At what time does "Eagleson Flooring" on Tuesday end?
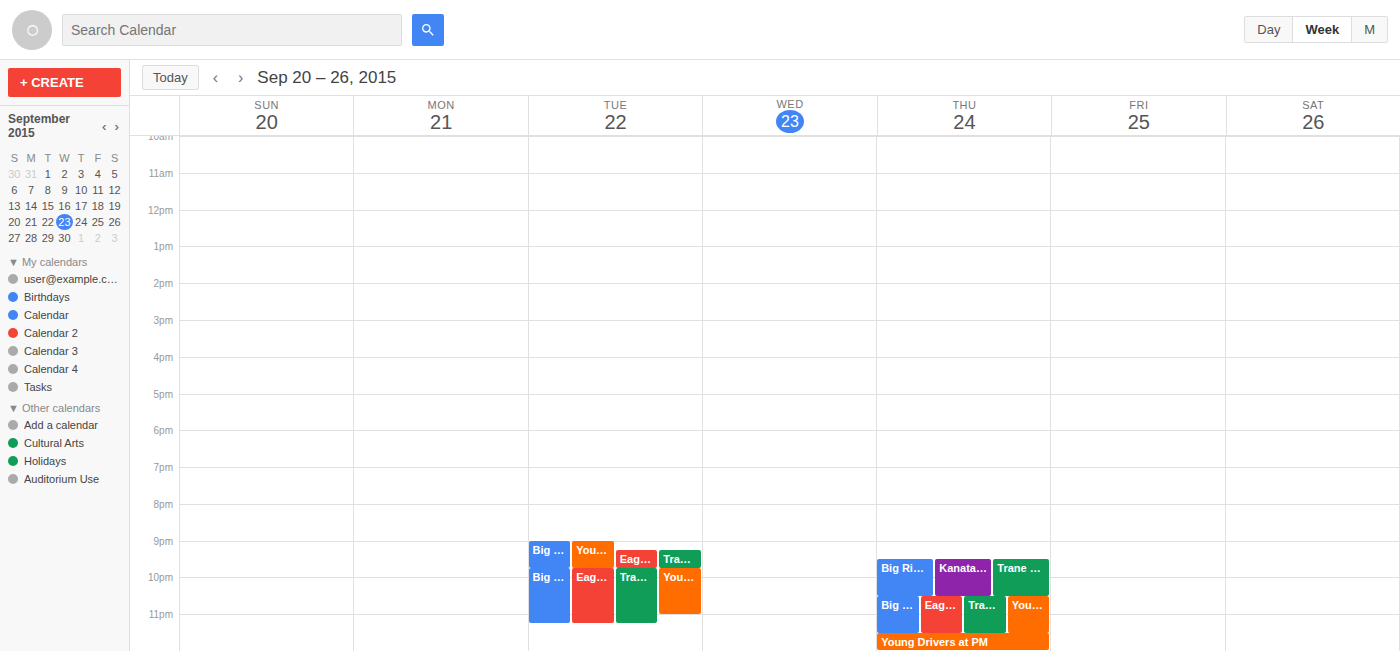
11:15 PM